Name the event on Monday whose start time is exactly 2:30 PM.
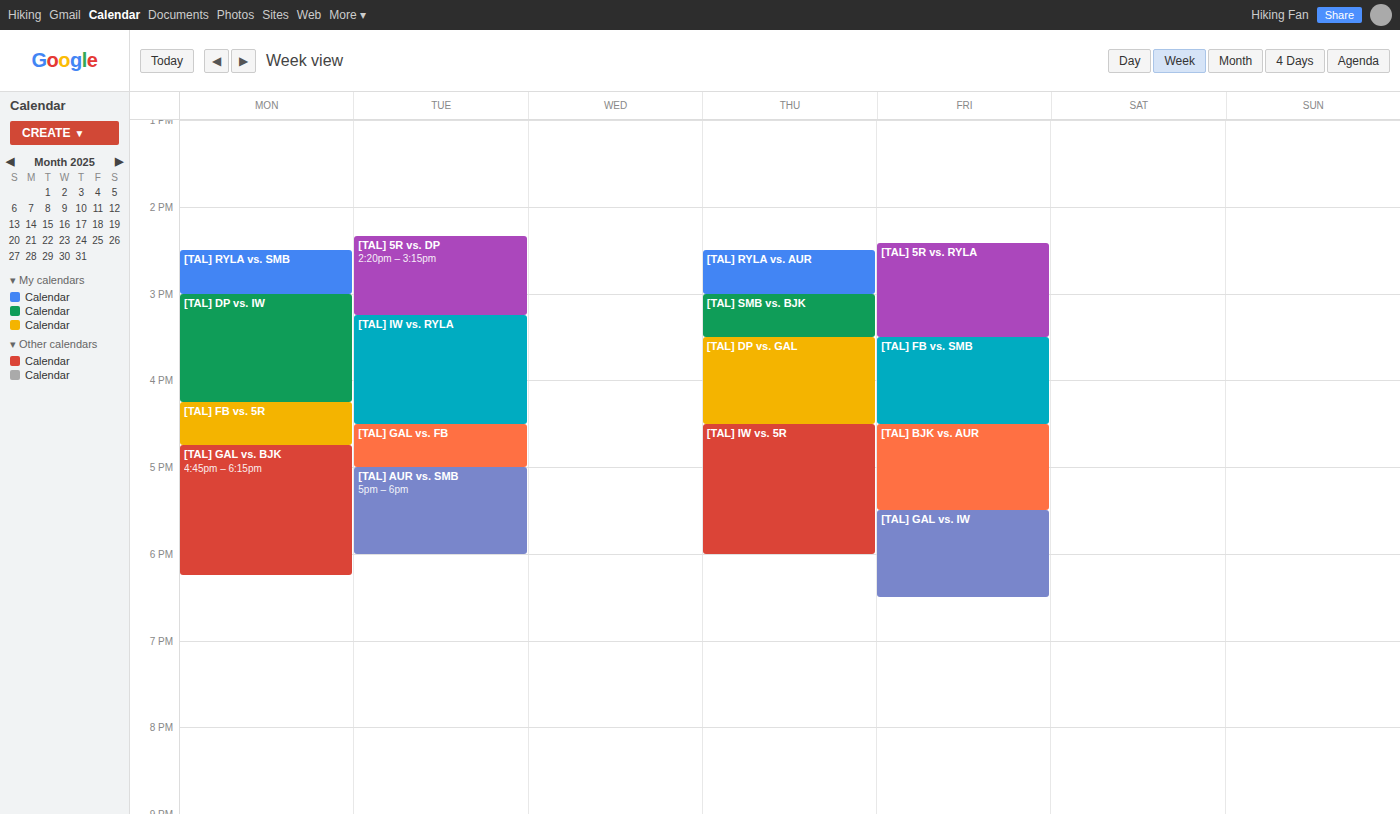
"[TAL] RYLA vs. SMB"